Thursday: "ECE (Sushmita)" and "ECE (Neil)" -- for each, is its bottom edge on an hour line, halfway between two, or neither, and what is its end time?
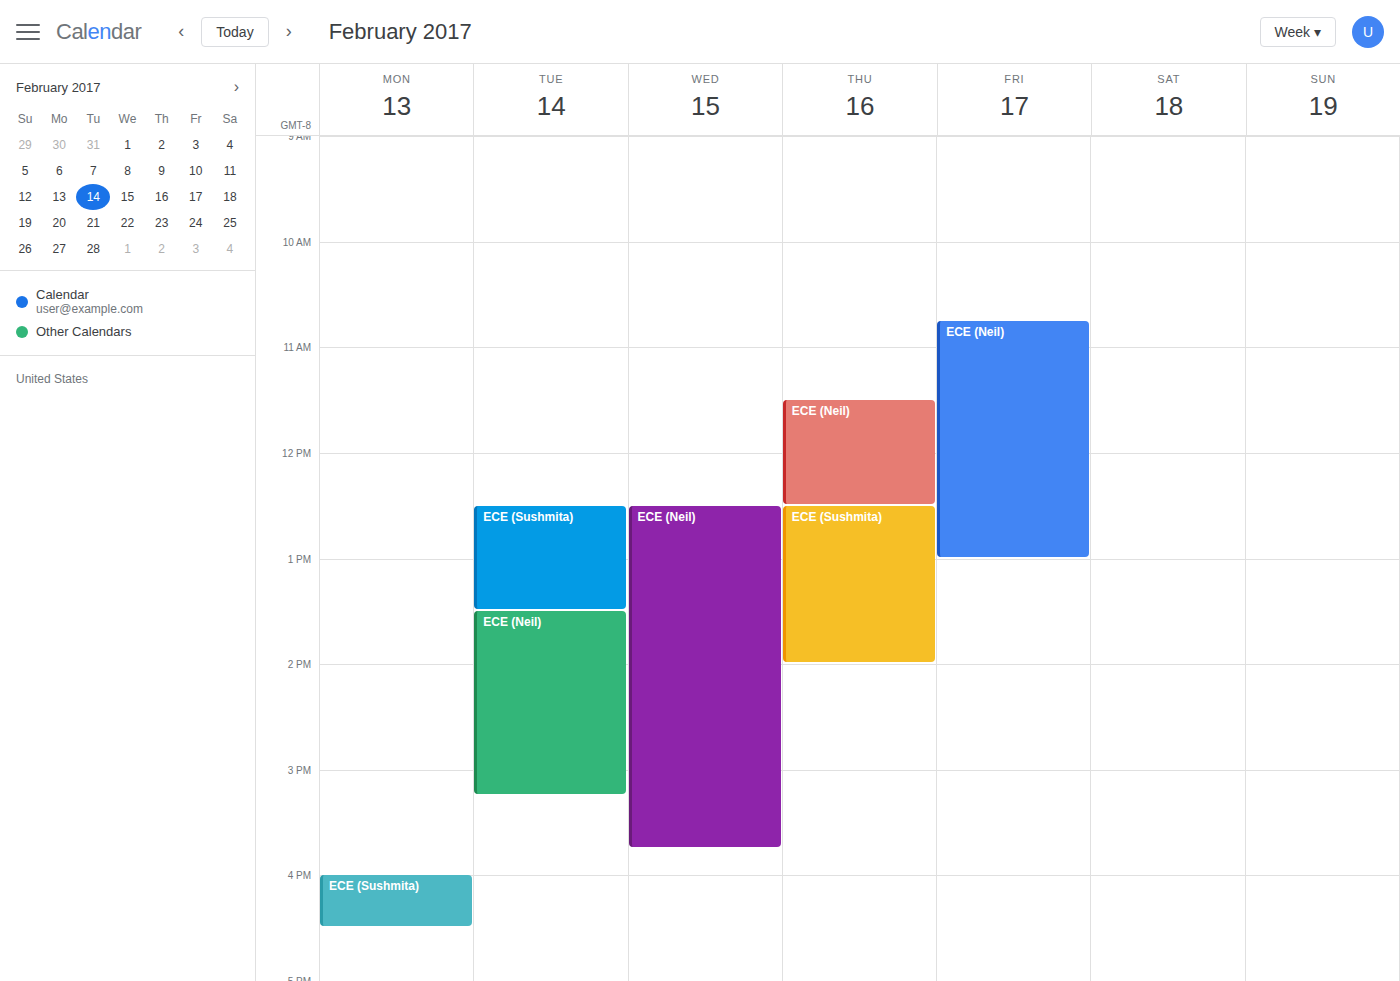
"ECE (Sushmita)": 2:00 PM, exactly on the 2 PM line. "ECE (Neil)": 12:30 PM, halfway between the 12 PM and 1 PM lines.